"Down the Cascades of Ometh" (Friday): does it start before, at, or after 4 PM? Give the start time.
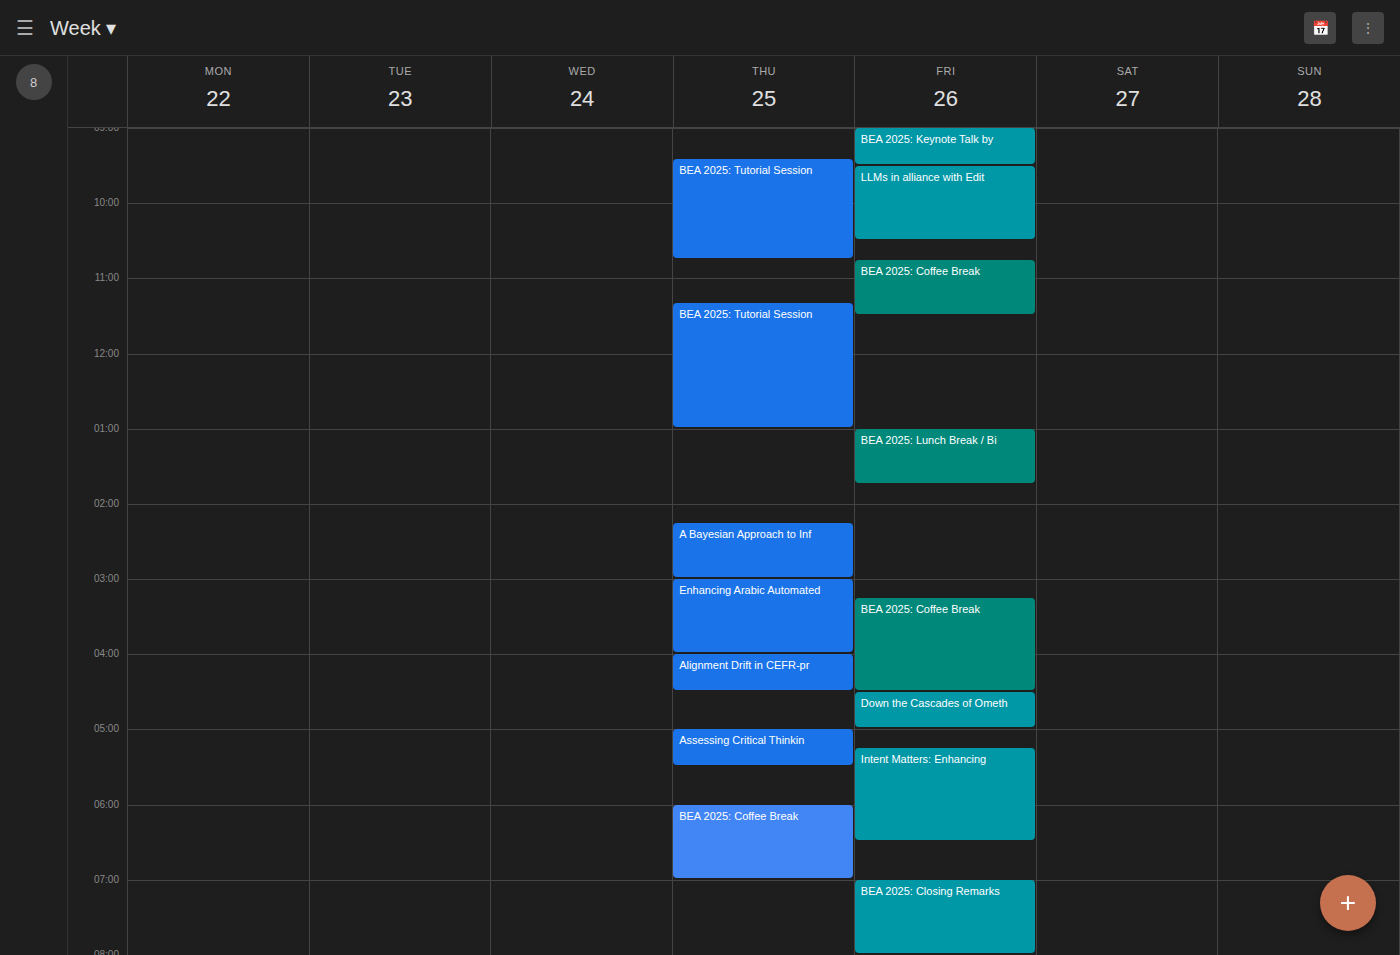
4:30 PM -- after 4 PM, 30 minutes below the 4 PM line.